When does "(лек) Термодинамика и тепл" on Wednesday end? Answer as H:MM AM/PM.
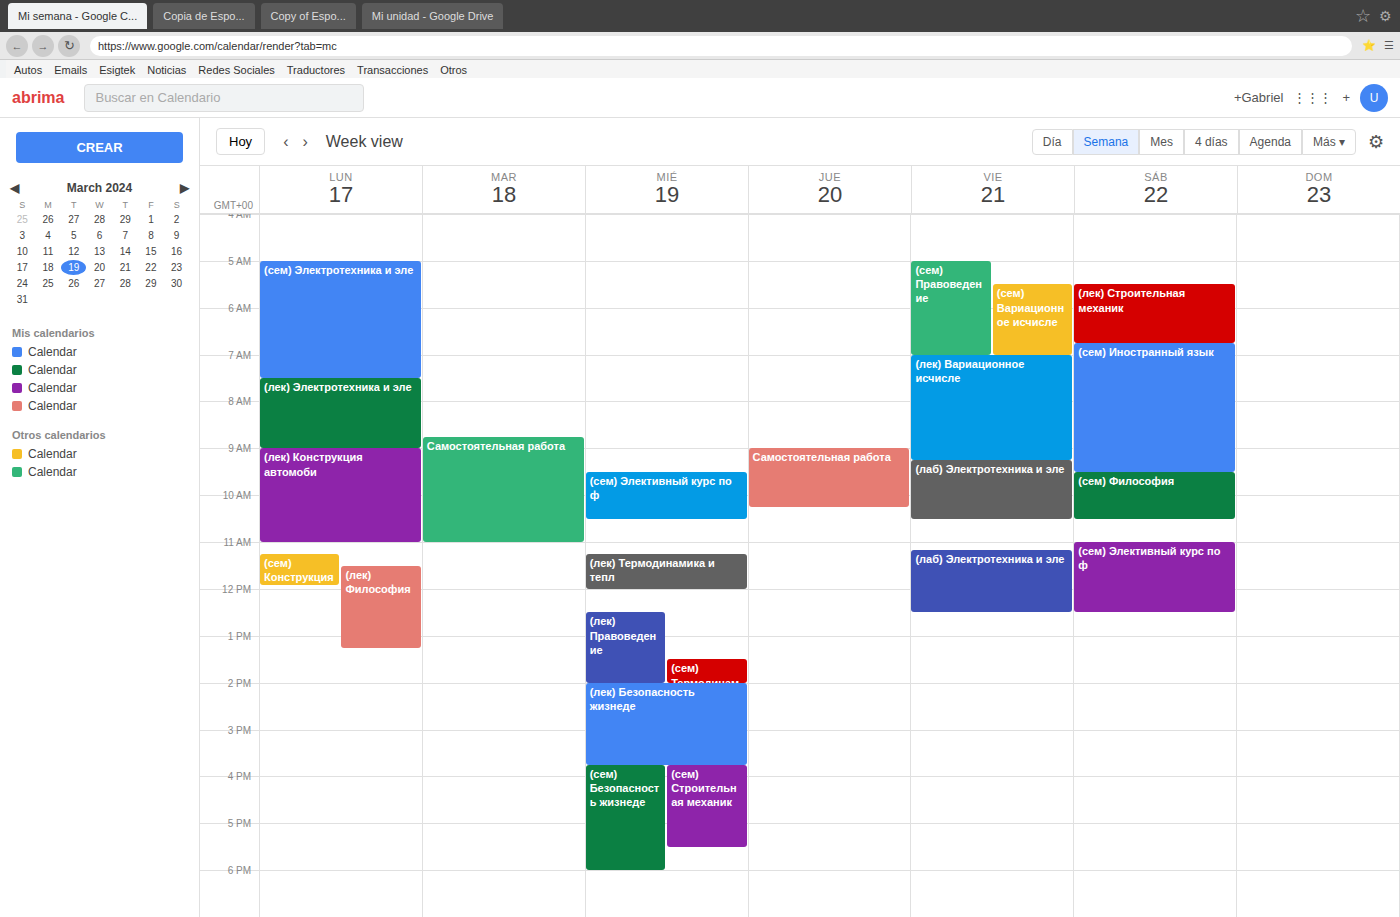
12:00 PM